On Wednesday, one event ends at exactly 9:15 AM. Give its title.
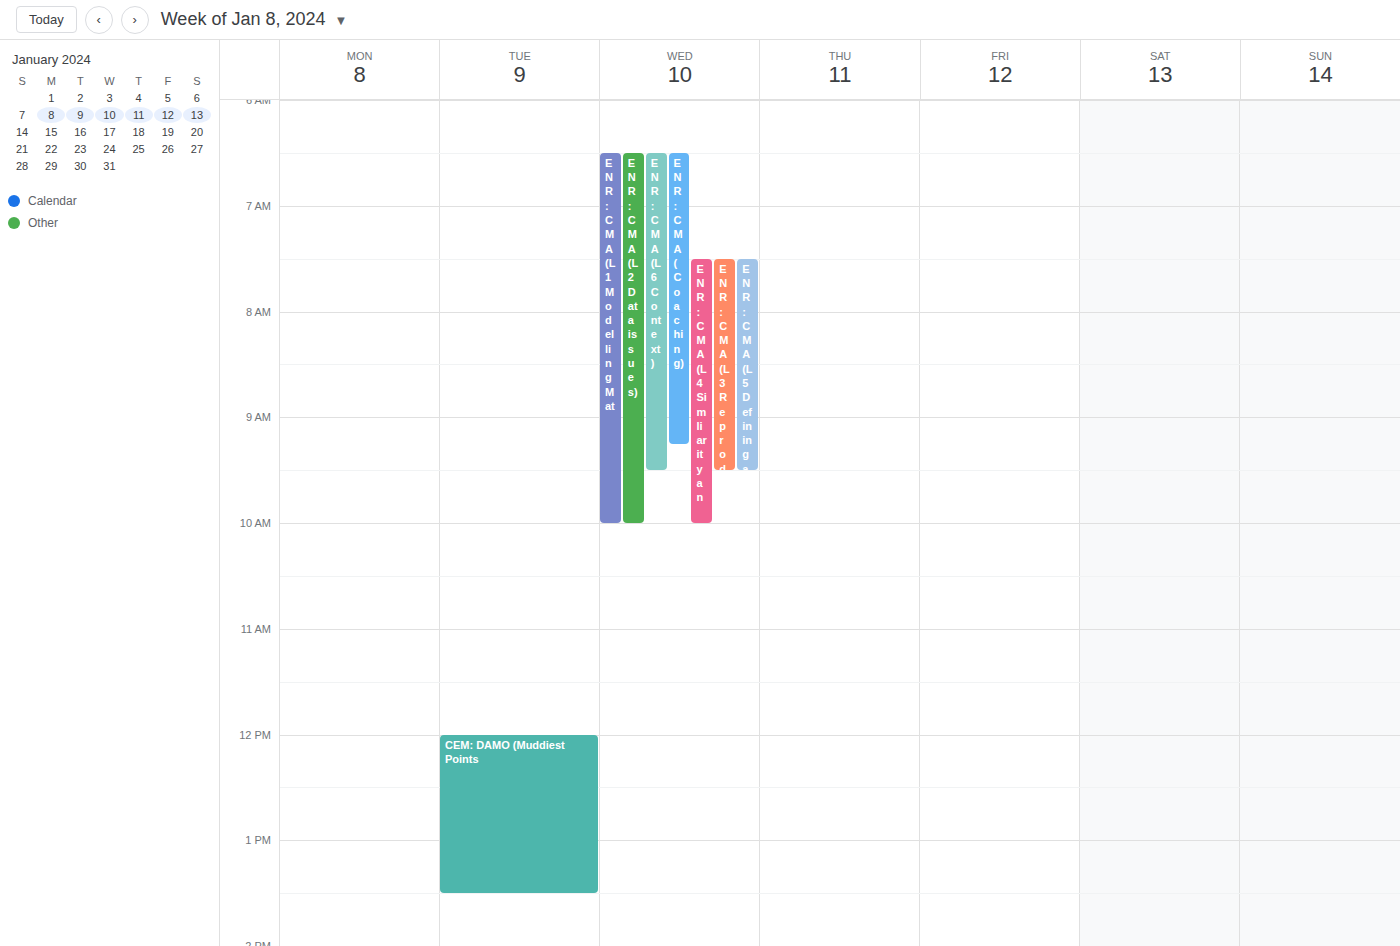
"ENR: CMA (Coaching)"